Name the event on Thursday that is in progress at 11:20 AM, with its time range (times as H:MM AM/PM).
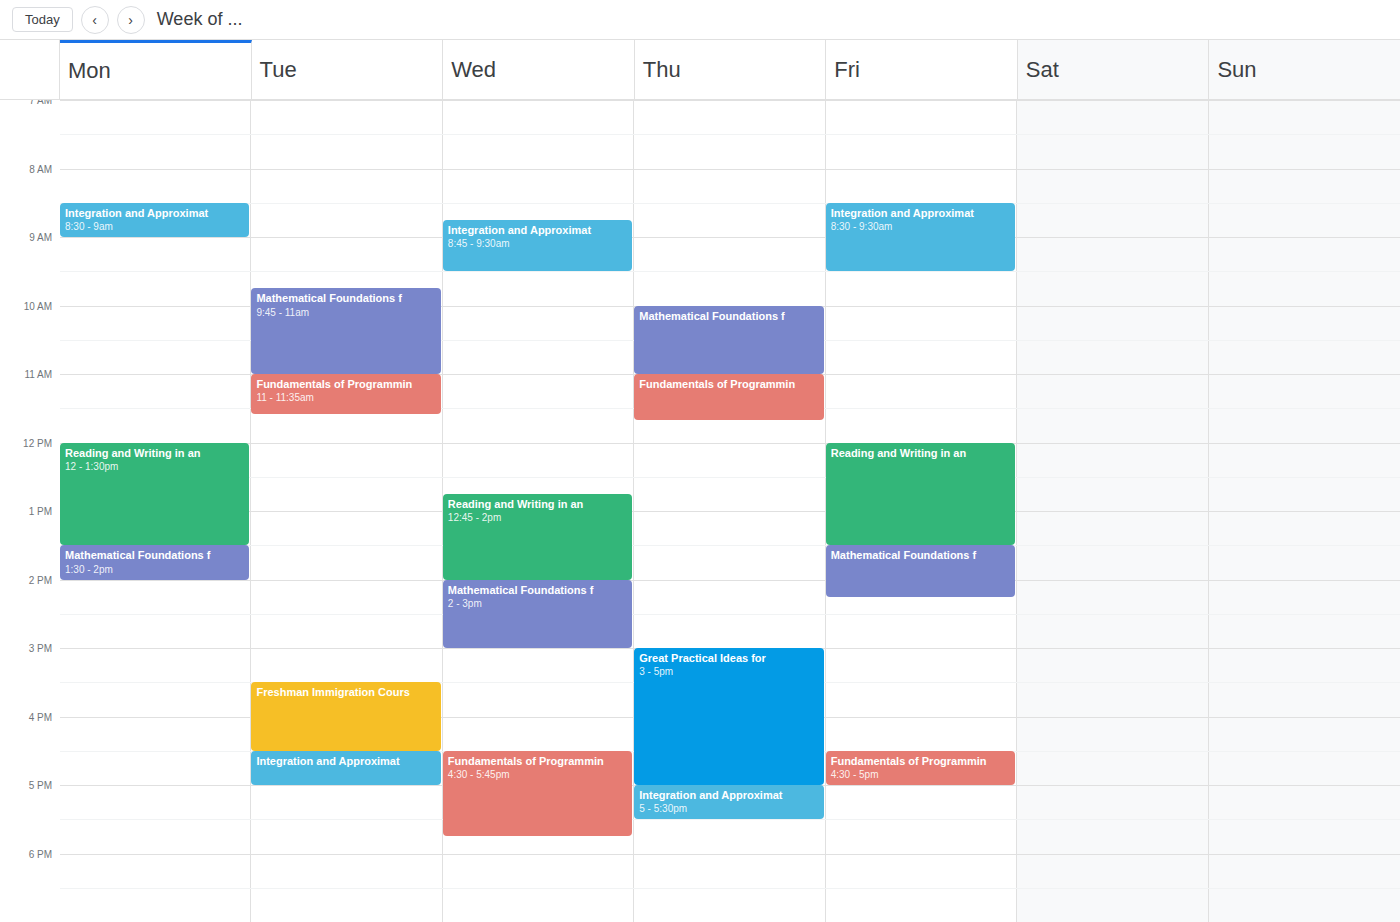
"Fundamentals of Programmin", 11:00 AM to 11:40 AM